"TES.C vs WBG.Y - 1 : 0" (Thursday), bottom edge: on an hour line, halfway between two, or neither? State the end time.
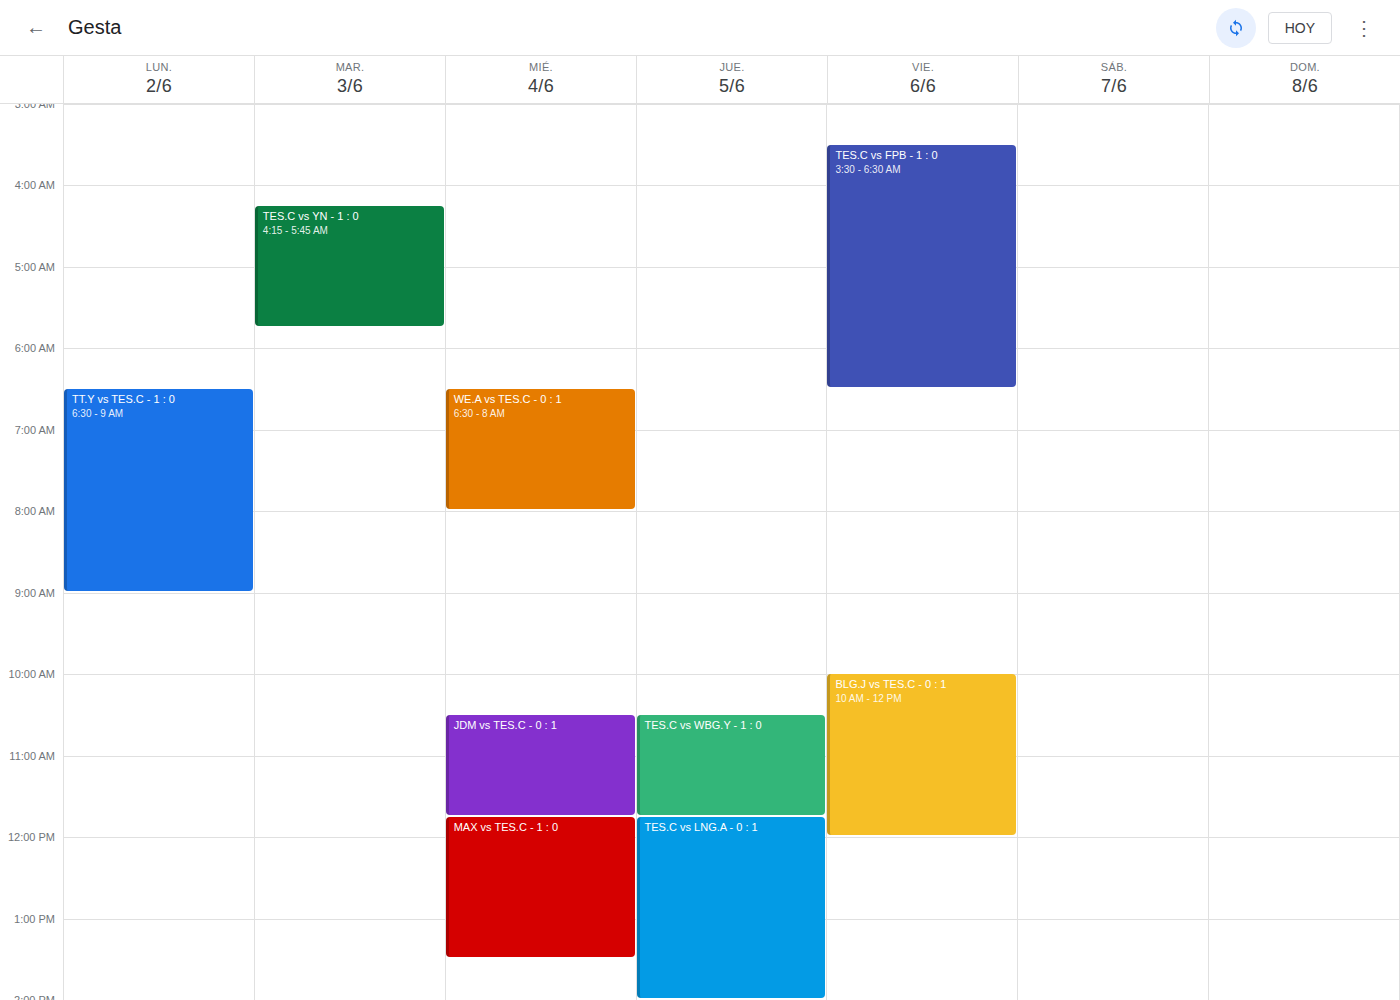
11:45 AM -- neither: three quarters of the way from the 11 AM line to the 12 PM line.